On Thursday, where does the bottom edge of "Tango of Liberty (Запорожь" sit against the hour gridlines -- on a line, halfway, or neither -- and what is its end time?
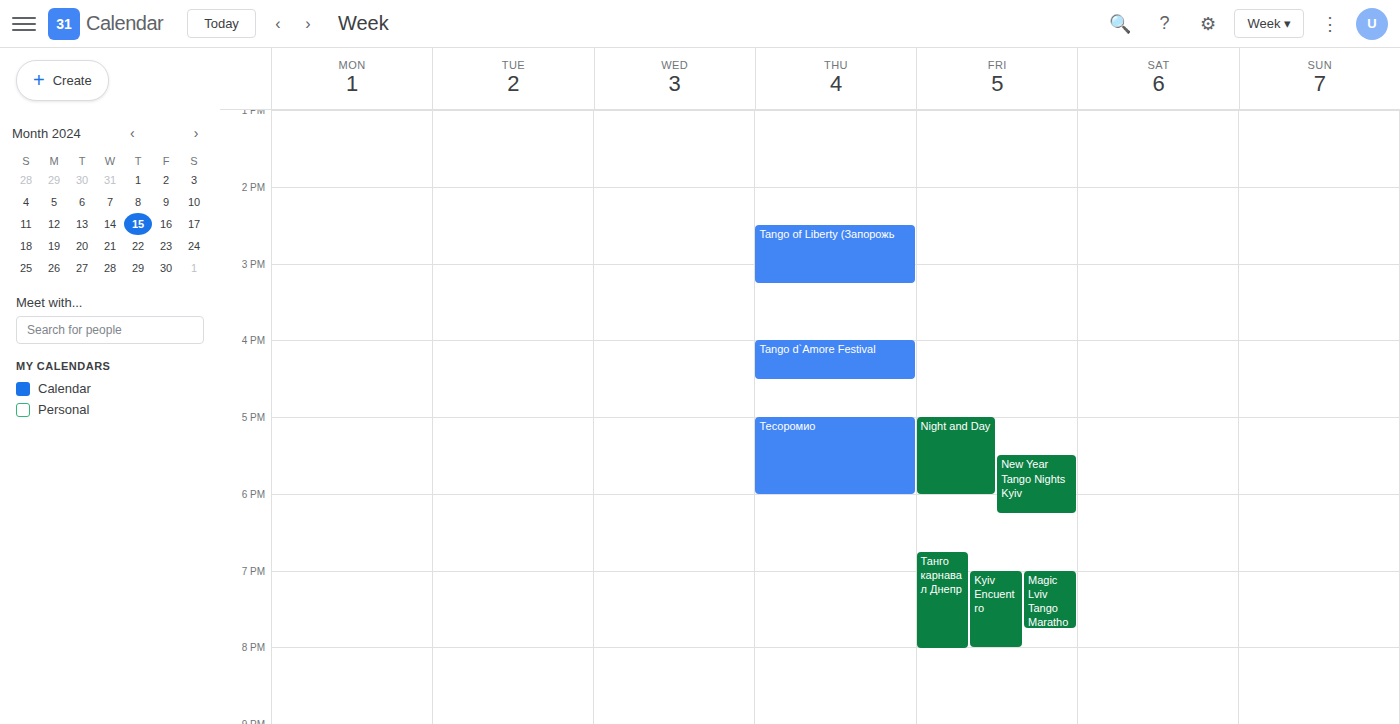
3:15 PM -- neither: a quarter of the way from the 3 PM line to the 4 PM line.